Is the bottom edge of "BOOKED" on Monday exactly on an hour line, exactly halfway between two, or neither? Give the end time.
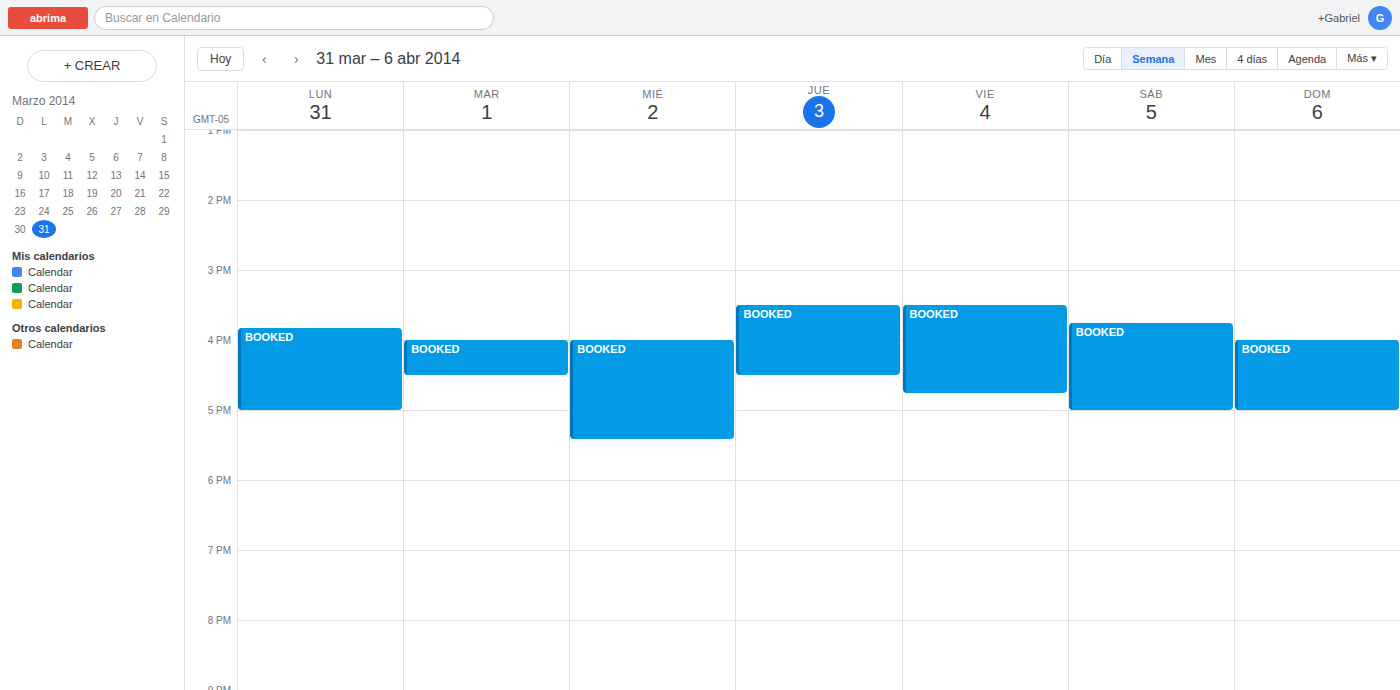
5:00 PM -- exactly on the 5 PM line.